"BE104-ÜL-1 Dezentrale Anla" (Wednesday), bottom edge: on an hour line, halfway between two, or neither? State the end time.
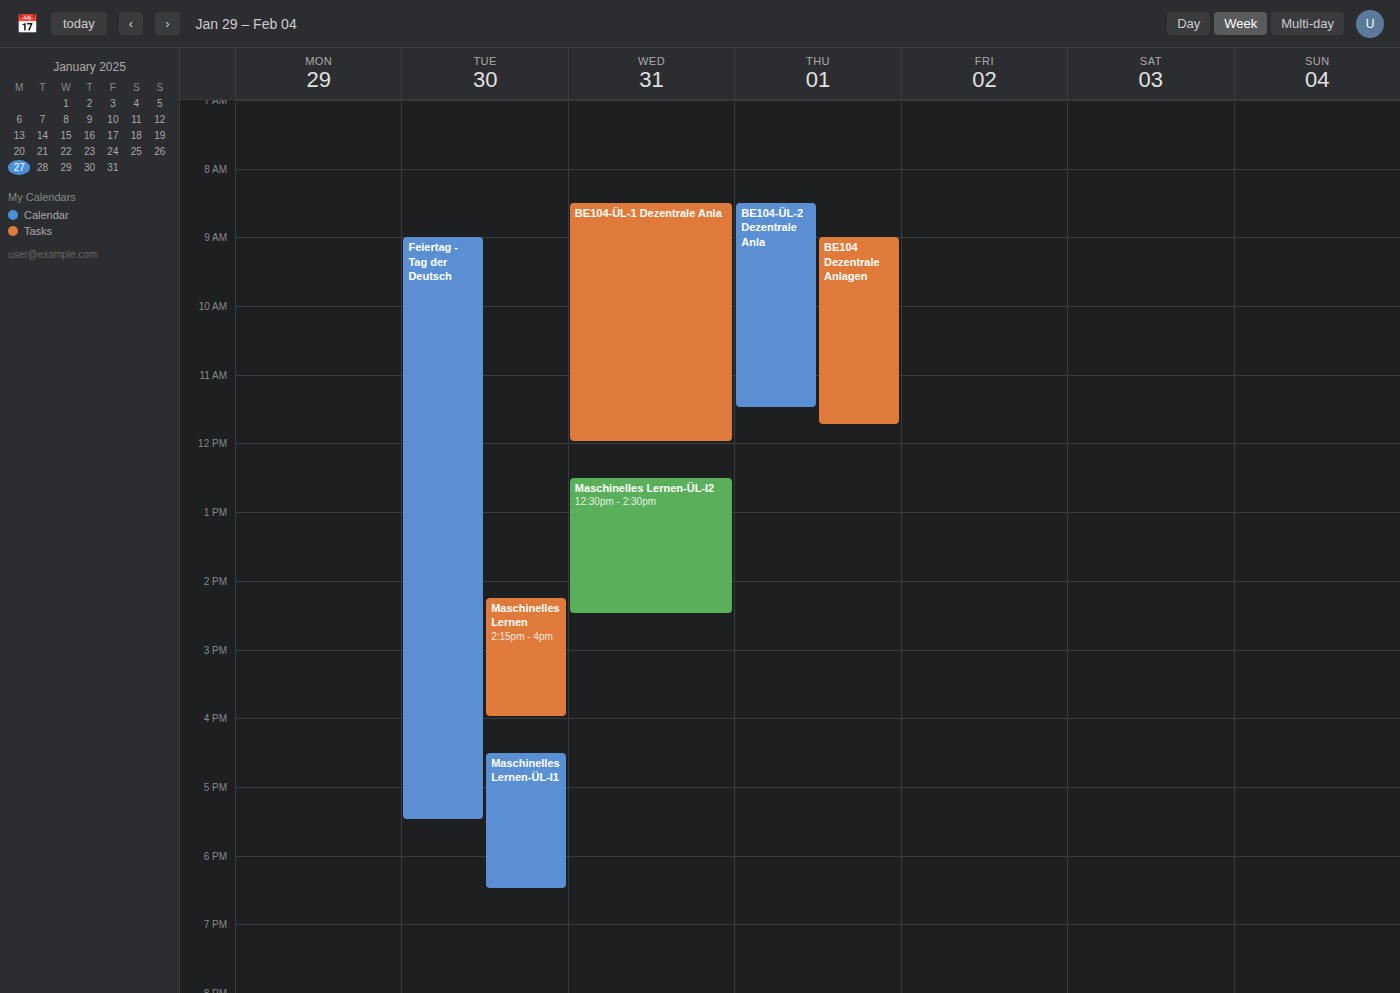
12:00 PM -- exactly on the 12 PM line.